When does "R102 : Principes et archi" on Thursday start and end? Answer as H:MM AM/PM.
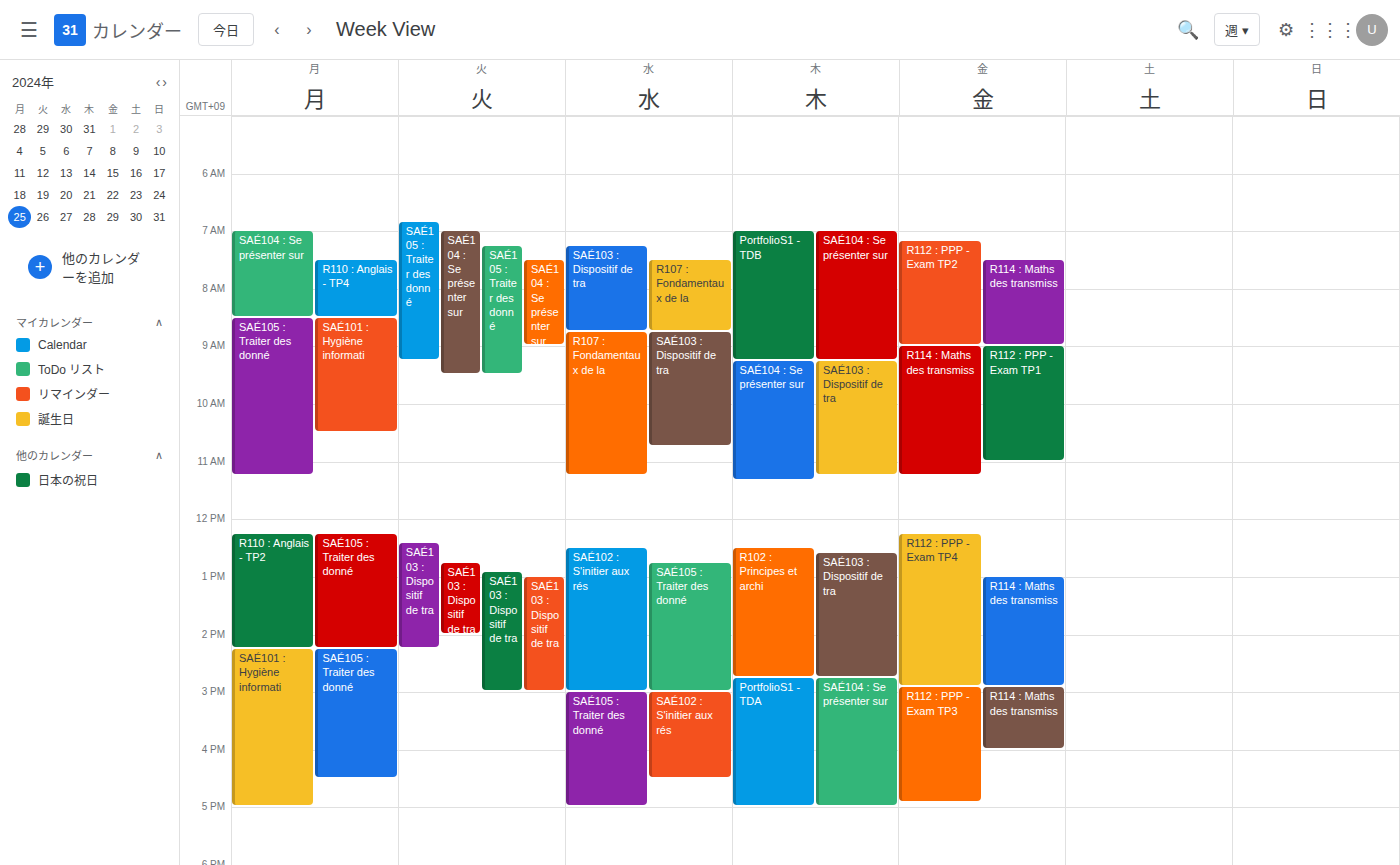
12:30 PM to 2:45 PM